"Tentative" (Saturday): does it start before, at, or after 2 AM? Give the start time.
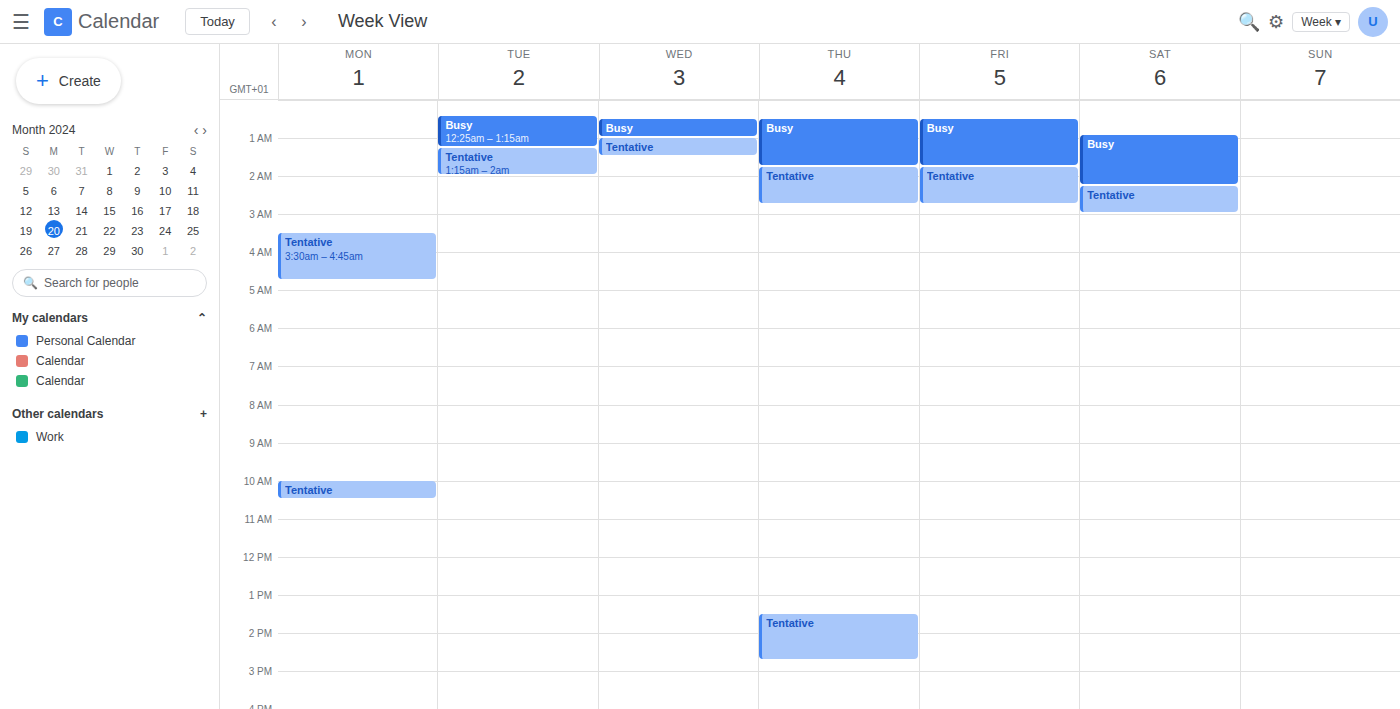
2:15 AM -- after 2 AM, 15 minutes below the 2 AM line.